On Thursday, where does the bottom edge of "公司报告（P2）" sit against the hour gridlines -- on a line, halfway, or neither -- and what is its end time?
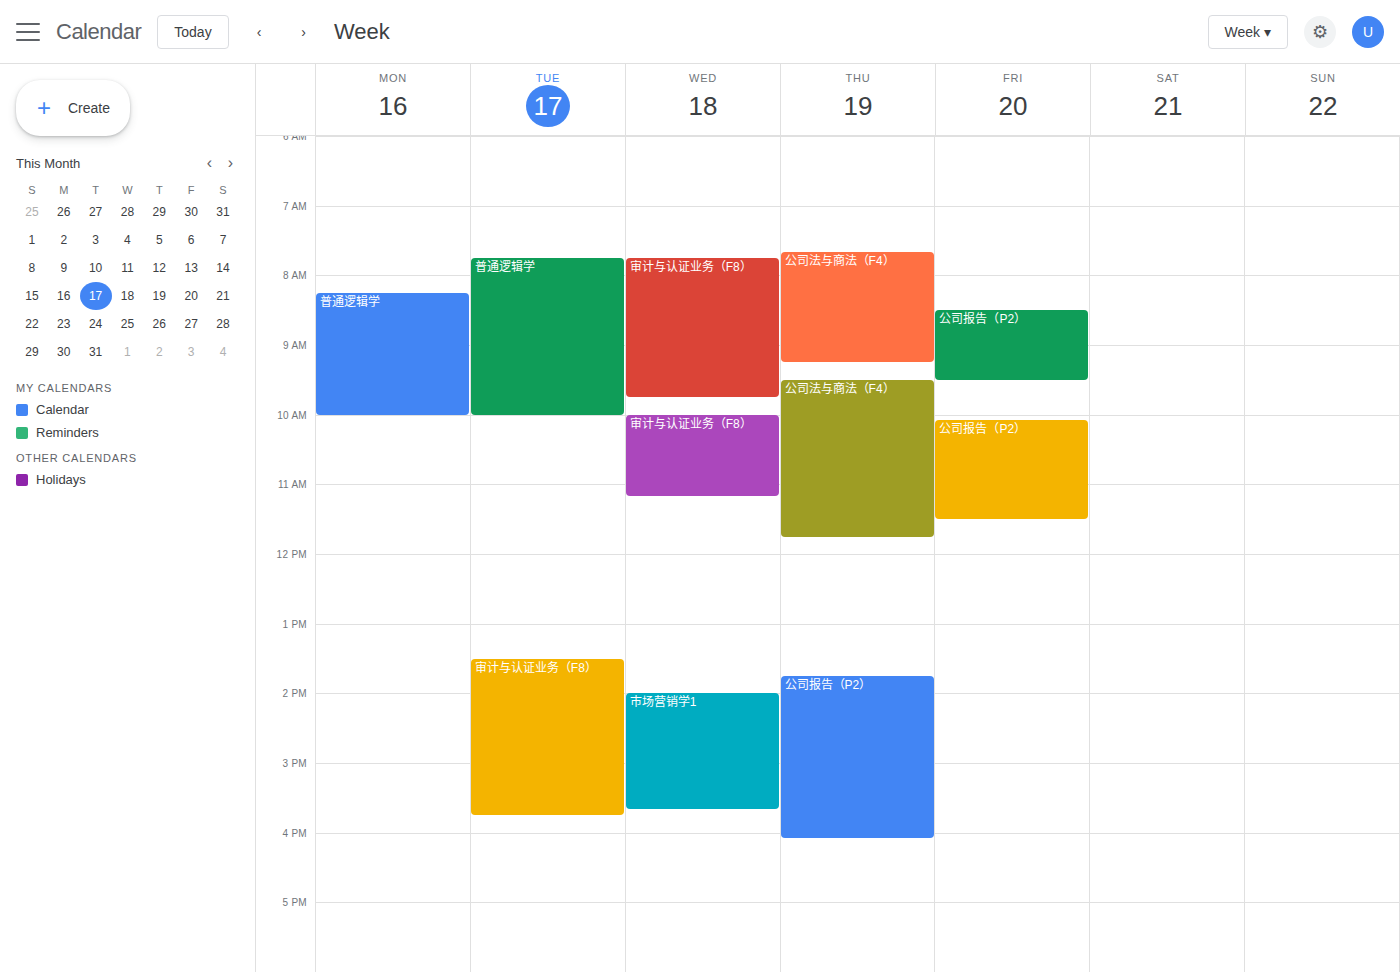
4:05 PM -- neither: 5 minutes below the 4 PM line and 55 minutes above the 5 PM line.